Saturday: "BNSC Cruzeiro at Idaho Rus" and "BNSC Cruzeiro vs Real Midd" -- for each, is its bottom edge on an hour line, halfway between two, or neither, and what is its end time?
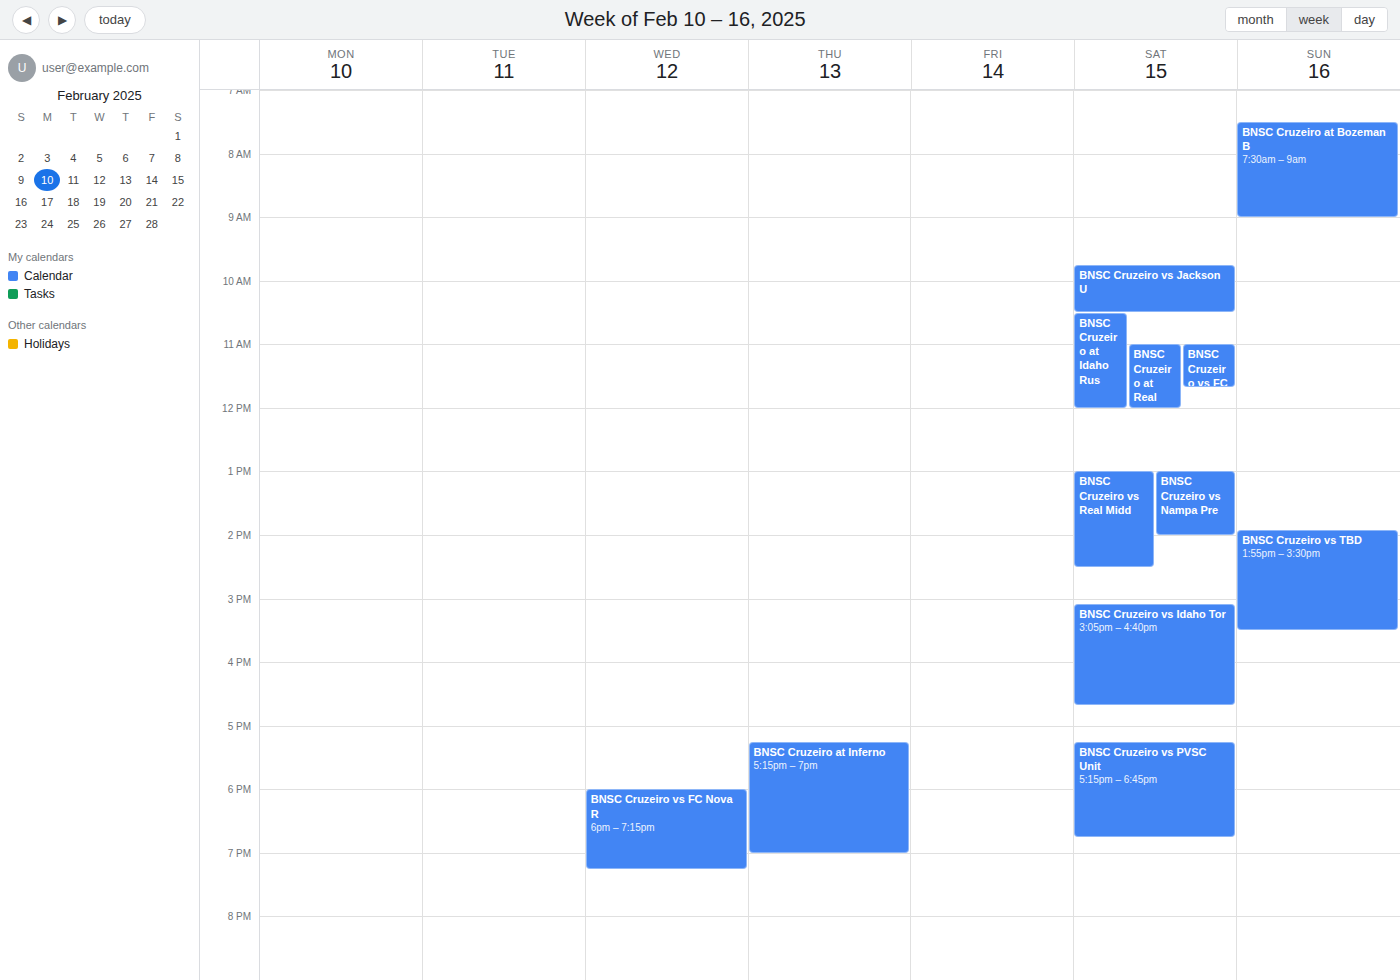
"BNSC Cruzeiro at Idaho Rus": 12:00 PM, exactly on the 12 PM line. "BNSC Cruzeiro vs Real Midd": 2:30 PM, halfway between the 2 PM and 3 PM lines.